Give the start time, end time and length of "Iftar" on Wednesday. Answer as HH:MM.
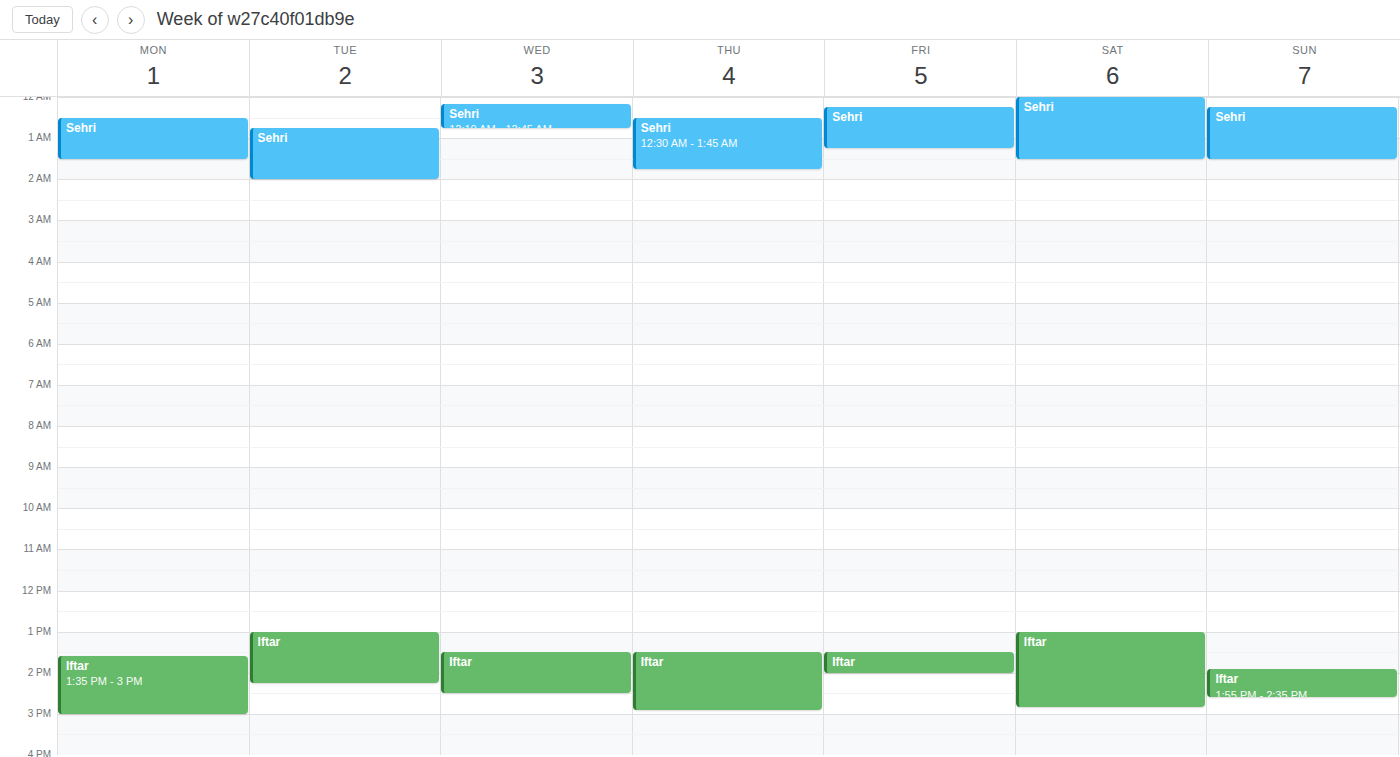
13:30 to 14:30, 1 hour